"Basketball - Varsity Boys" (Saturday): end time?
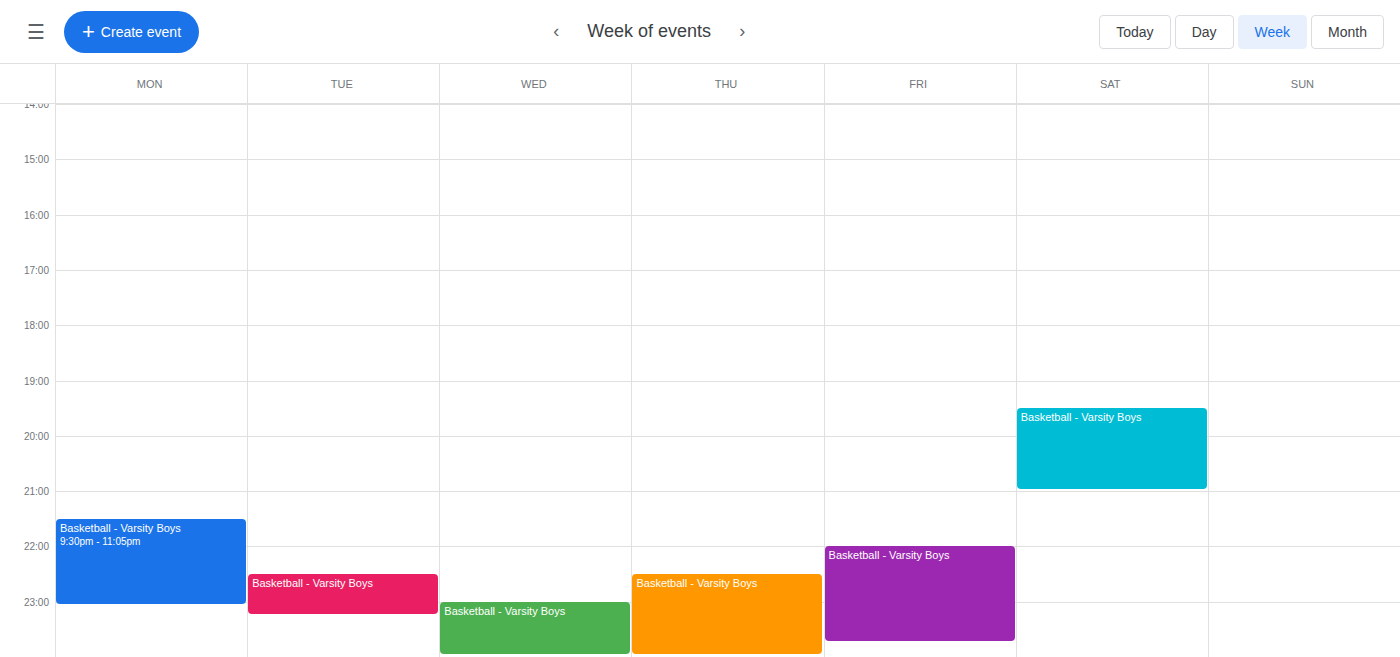
9:00 PM